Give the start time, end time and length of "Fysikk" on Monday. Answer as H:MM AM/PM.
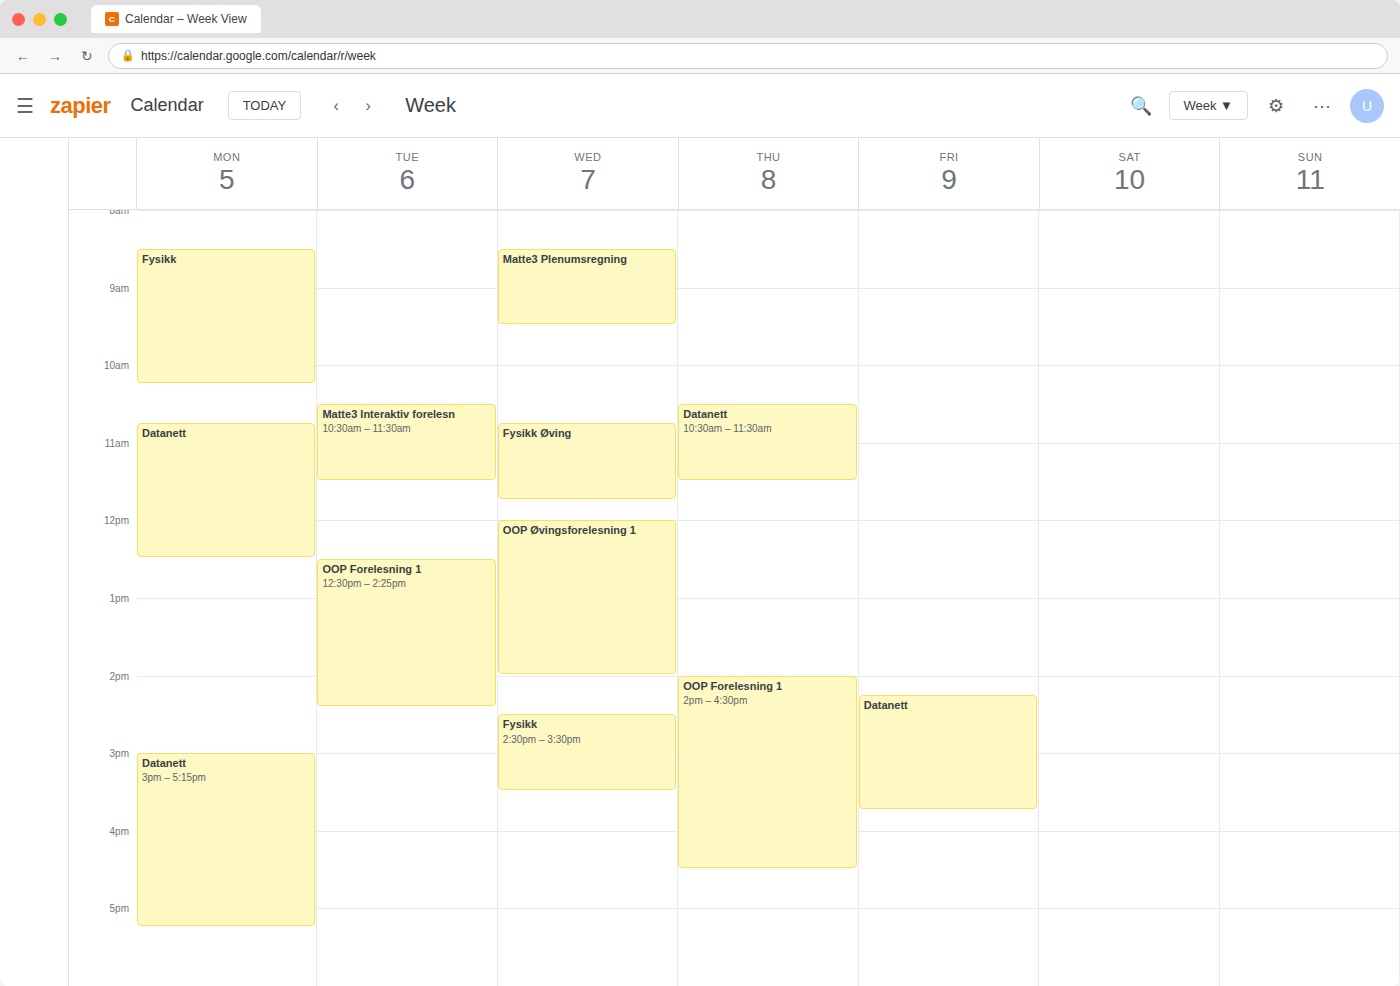
8:30 AM to 10:15 AM, 1 hour 45 minutes